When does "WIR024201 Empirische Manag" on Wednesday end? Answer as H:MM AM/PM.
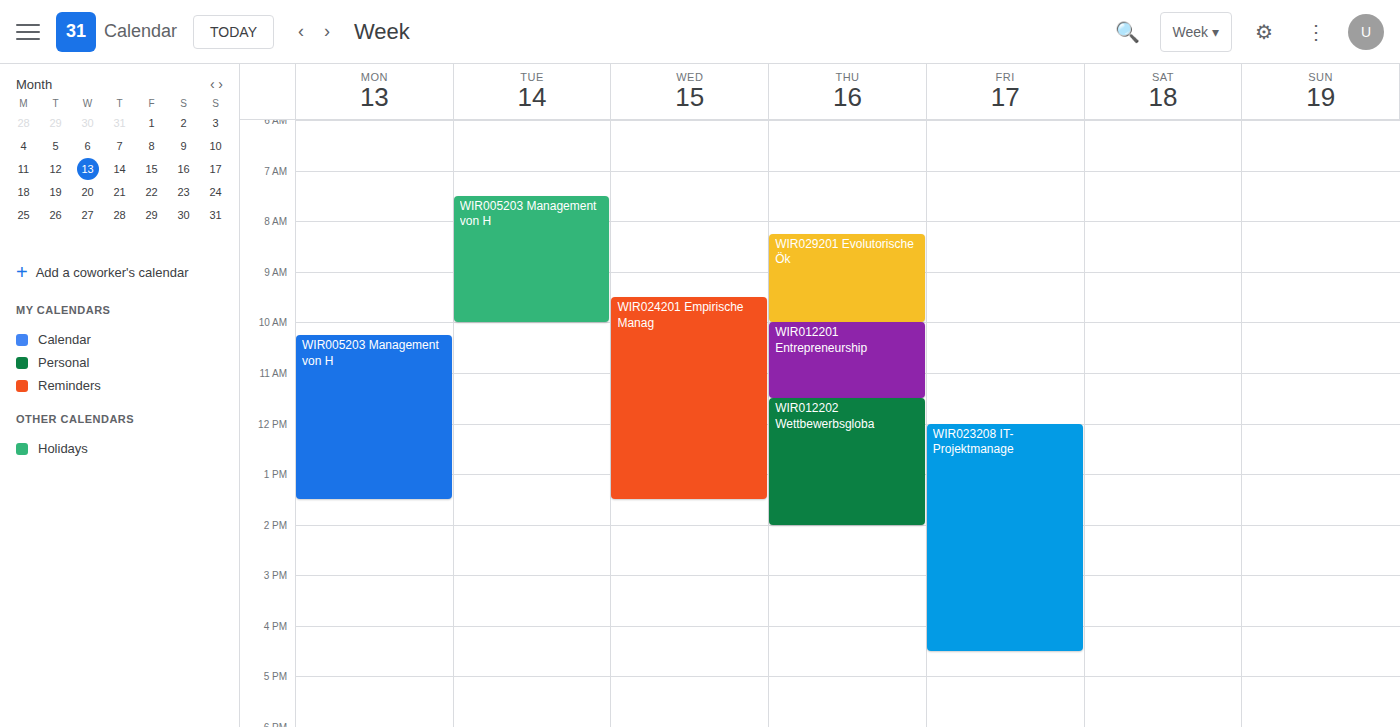
1:30 PM